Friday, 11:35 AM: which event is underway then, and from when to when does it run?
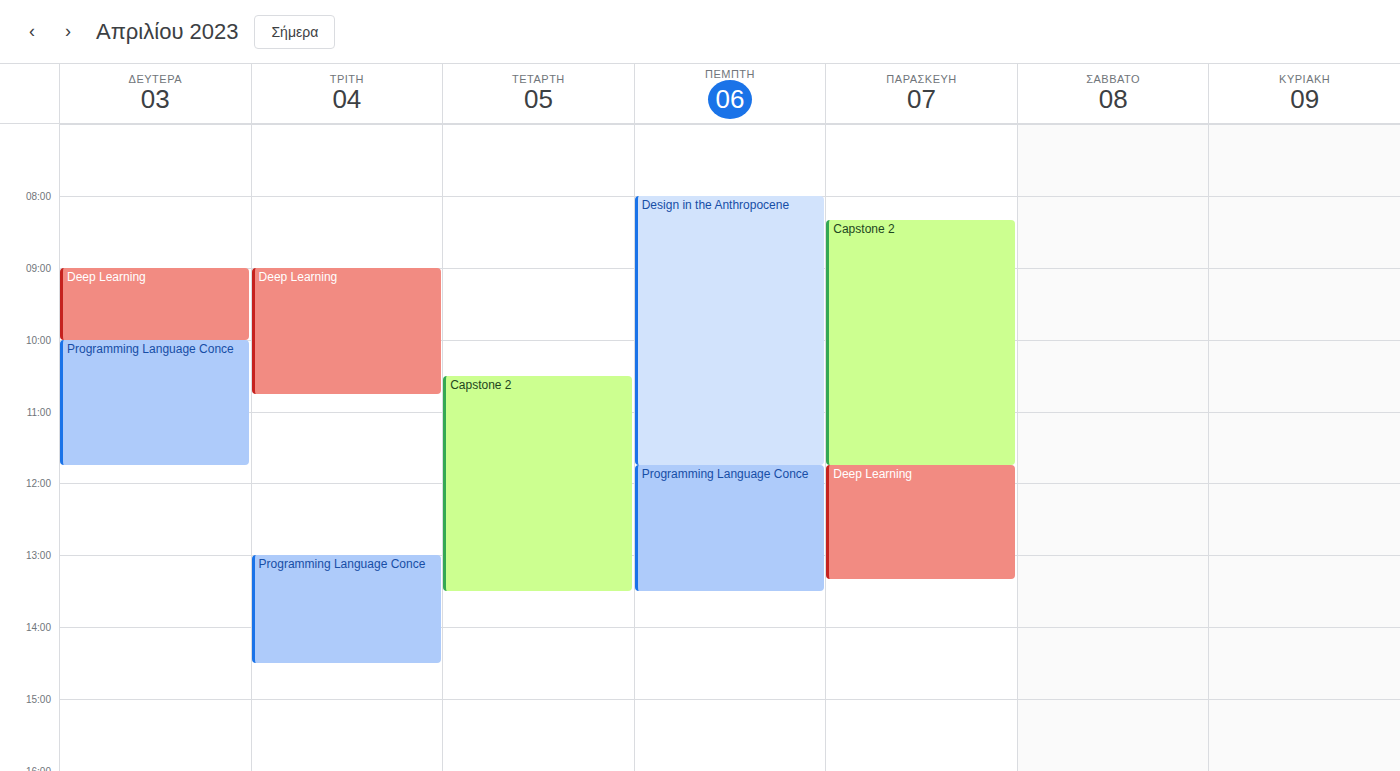
"Capstone 2", 8:20 AM to 11:45 AM